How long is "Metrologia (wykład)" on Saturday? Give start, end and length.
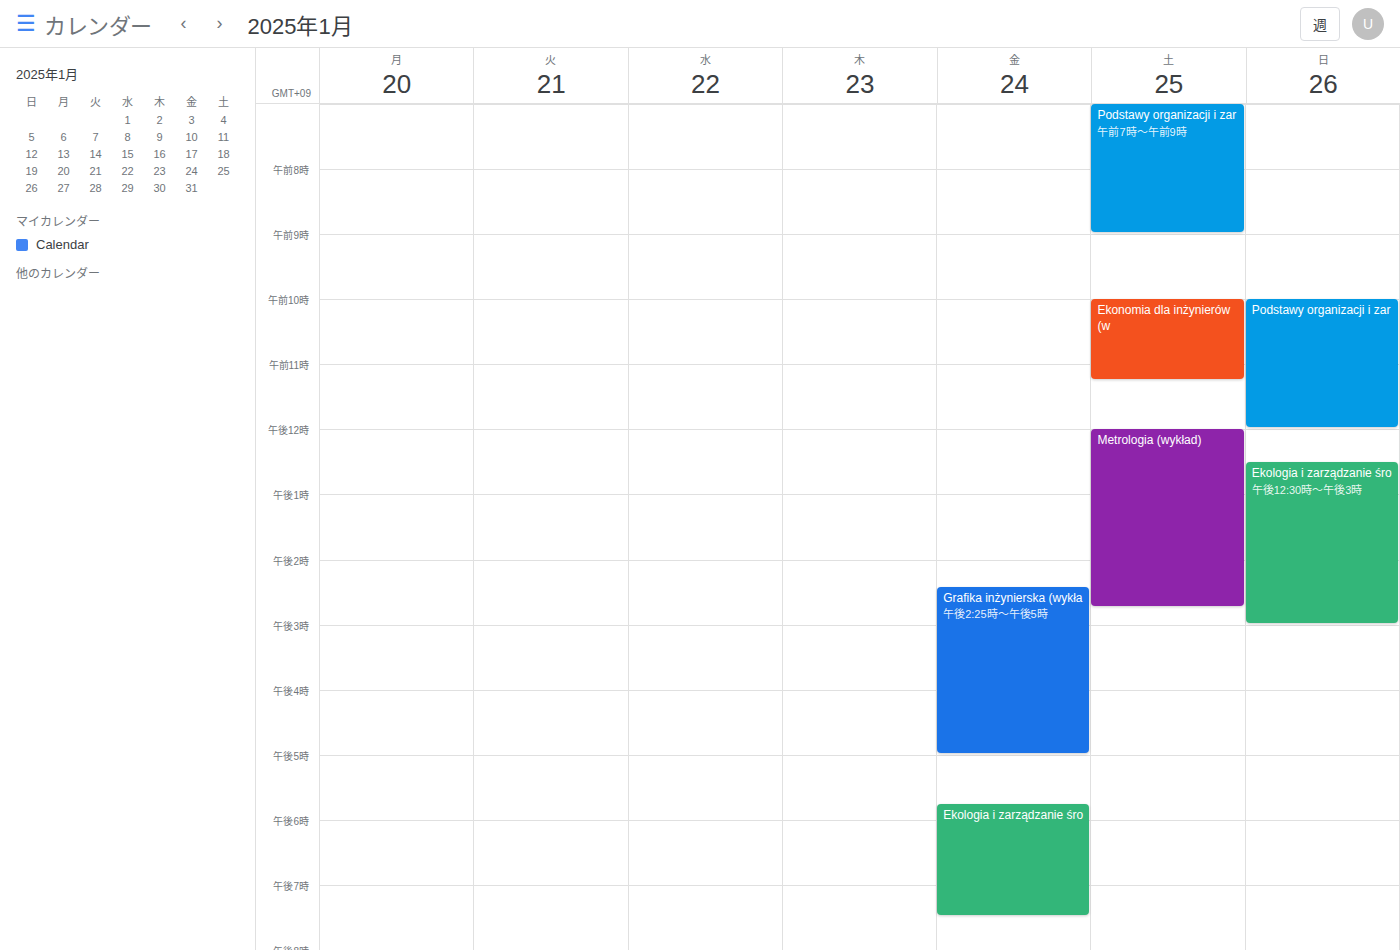
12:00 PM to 2:45 PM, 2 hours 45 minutes